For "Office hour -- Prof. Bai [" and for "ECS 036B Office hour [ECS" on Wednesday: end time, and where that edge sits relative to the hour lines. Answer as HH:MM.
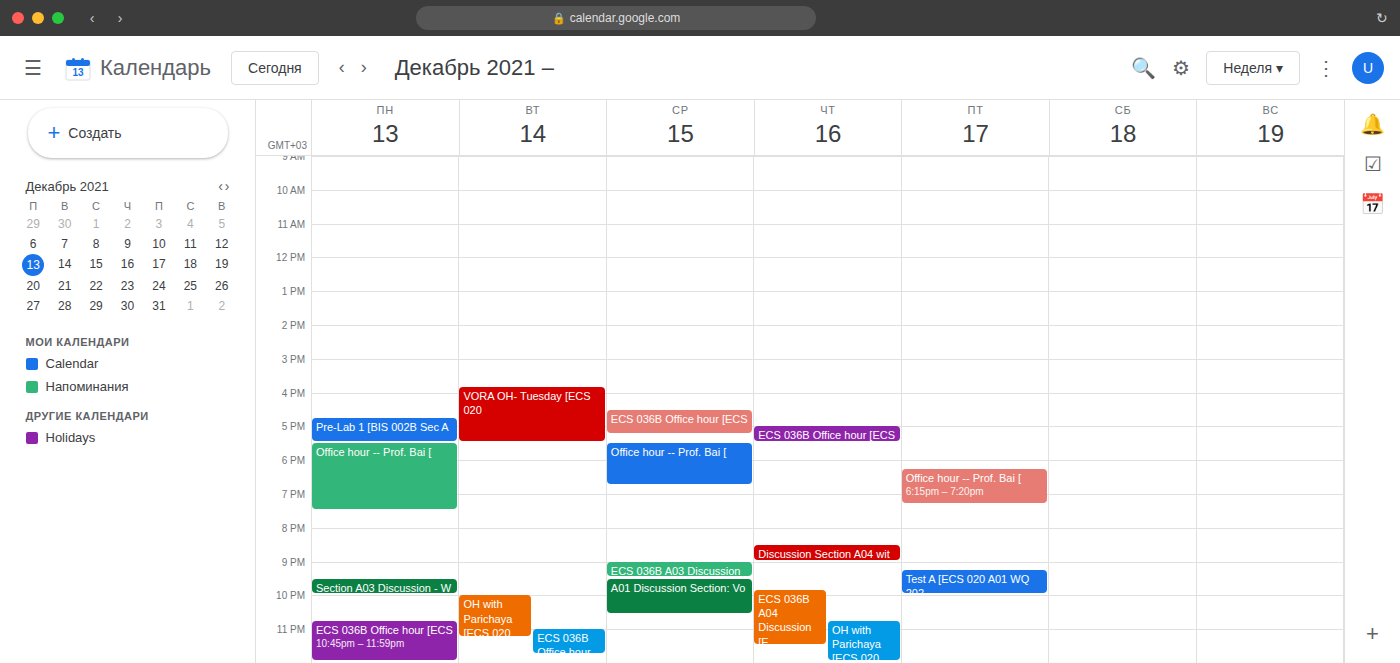
"Office hour -- Prof. Bai [": 18:45, neither: three quarters of the way from the 18:00 line to the 19:00 line. "ECS 036B Office hour [ECS": 17:15, neither: a quarter of the way from the 17:00 line to the 18:00 line.